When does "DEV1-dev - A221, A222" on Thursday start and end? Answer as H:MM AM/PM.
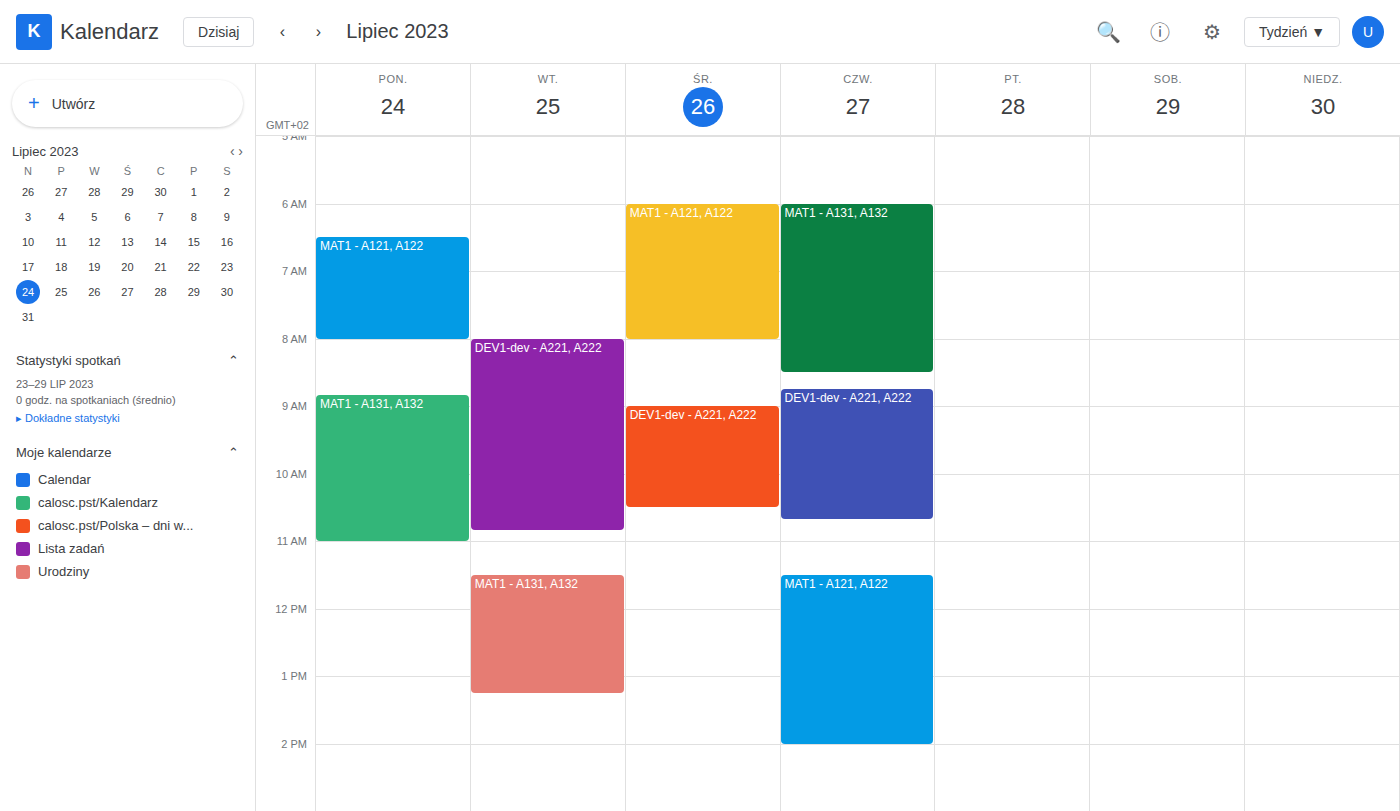
8:45 AM to 10:40 AM